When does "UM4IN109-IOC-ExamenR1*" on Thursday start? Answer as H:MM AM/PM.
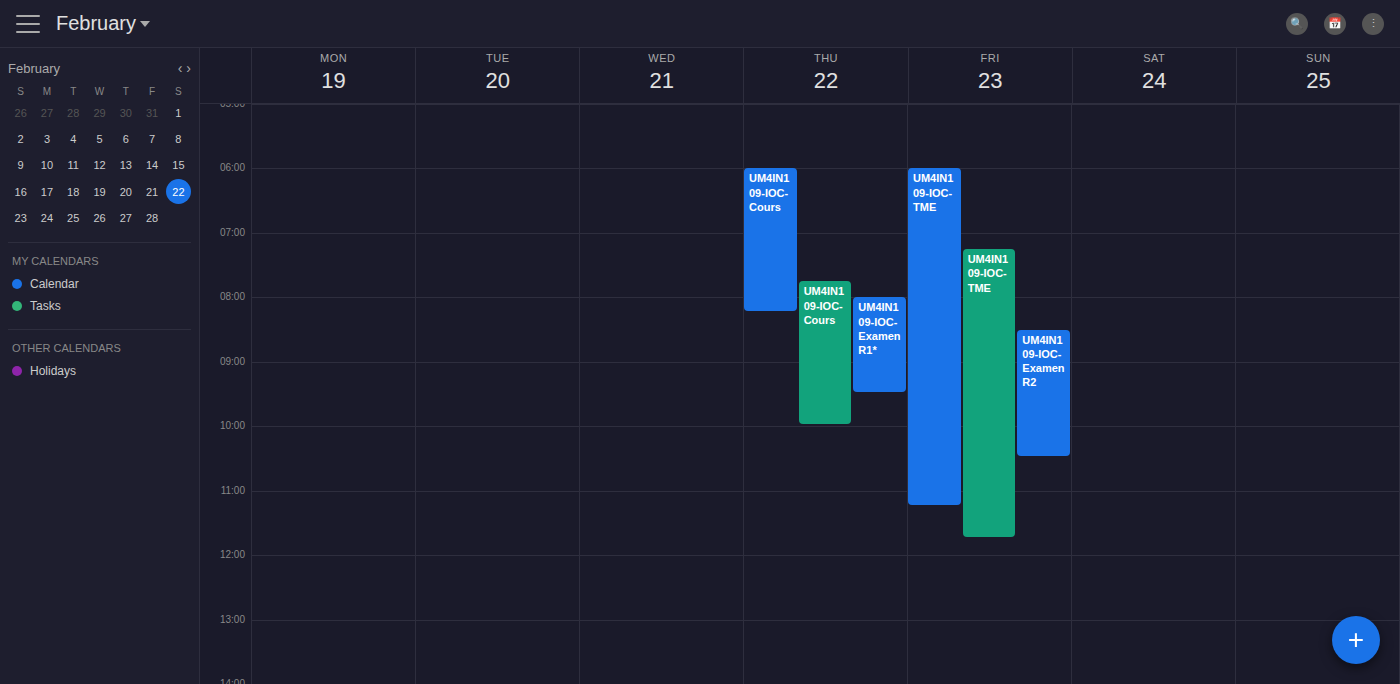
8:00 AM